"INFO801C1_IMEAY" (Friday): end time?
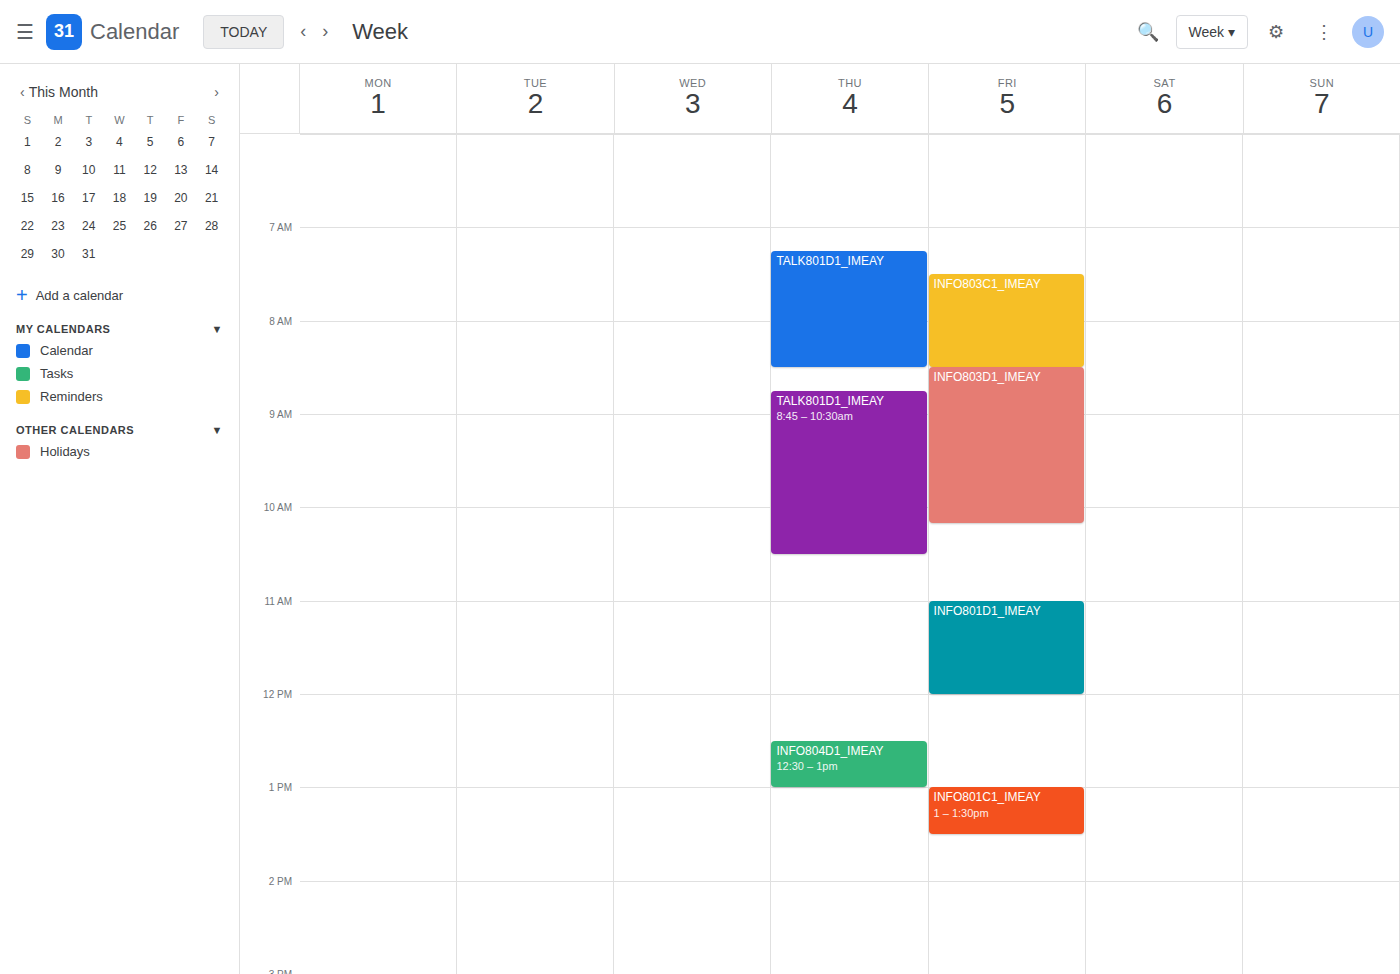
1:30 PM